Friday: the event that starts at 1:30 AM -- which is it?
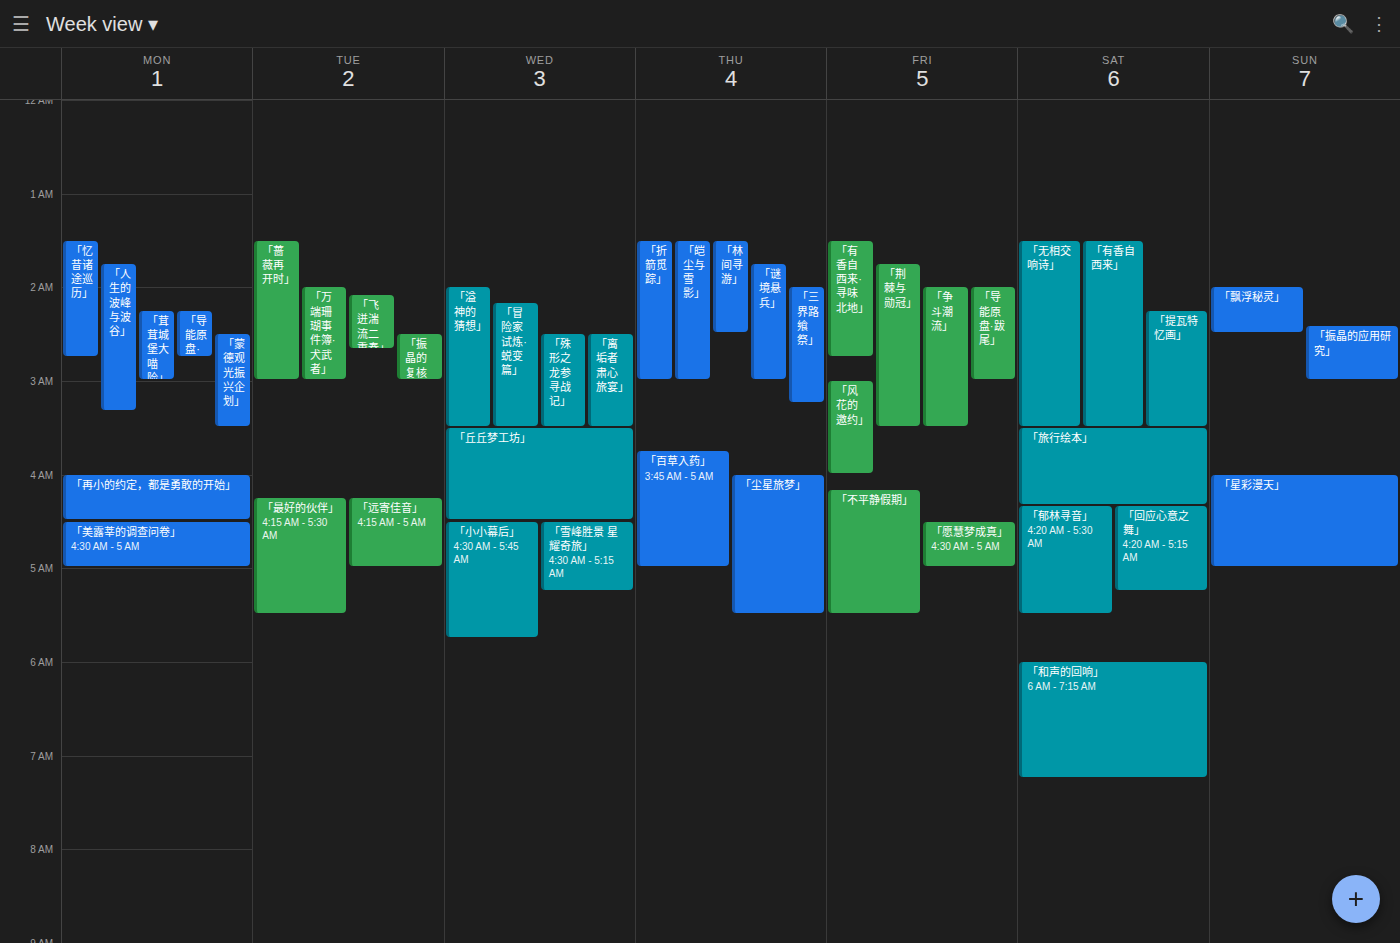
"「有香自西来·寻味北地」"